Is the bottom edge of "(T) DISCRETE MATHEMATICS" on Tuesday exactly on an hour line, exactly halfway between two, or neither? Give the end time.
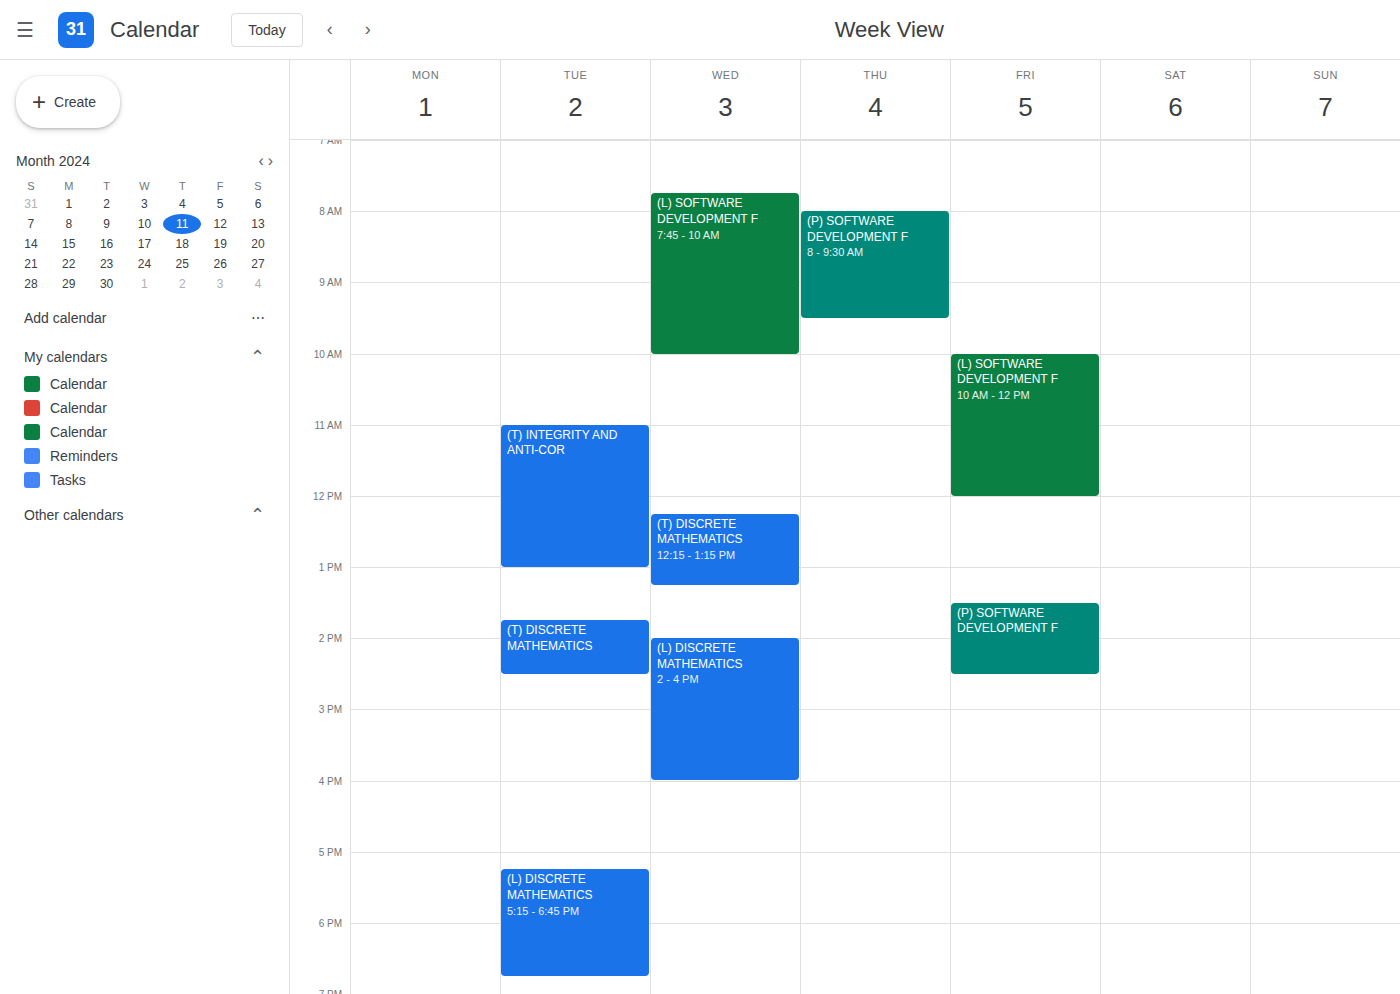
2:30 PM -- halfway between the 2 PM and 3 PM lines.